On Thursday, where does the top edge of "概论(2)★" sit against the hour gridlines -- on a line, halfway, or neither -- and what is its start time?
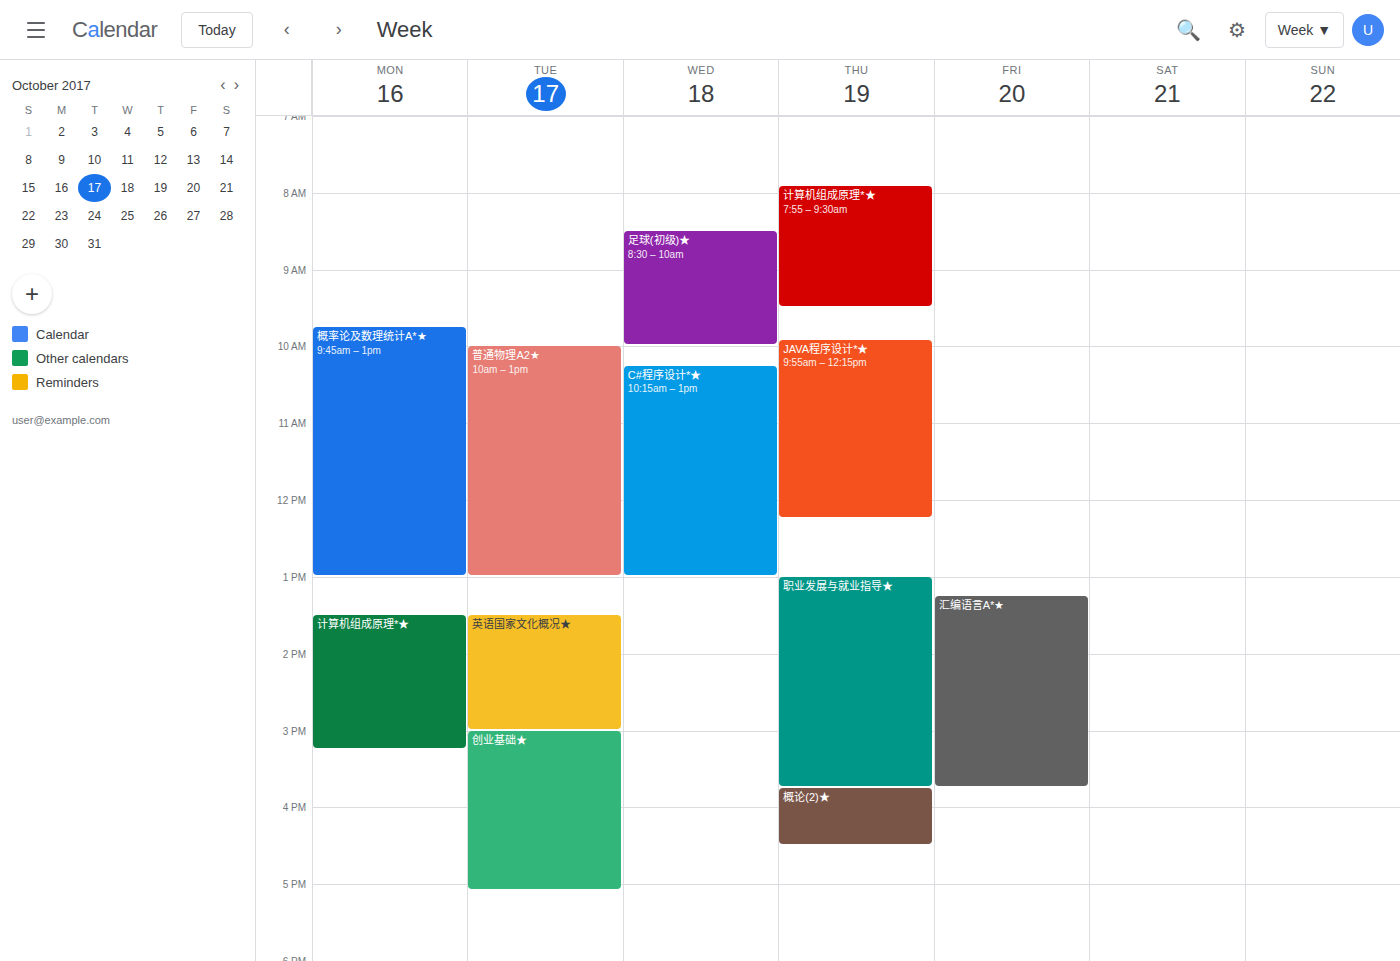
15:45 -- neither: three quarters of the way from the 15:00 line to the 16:00 line.